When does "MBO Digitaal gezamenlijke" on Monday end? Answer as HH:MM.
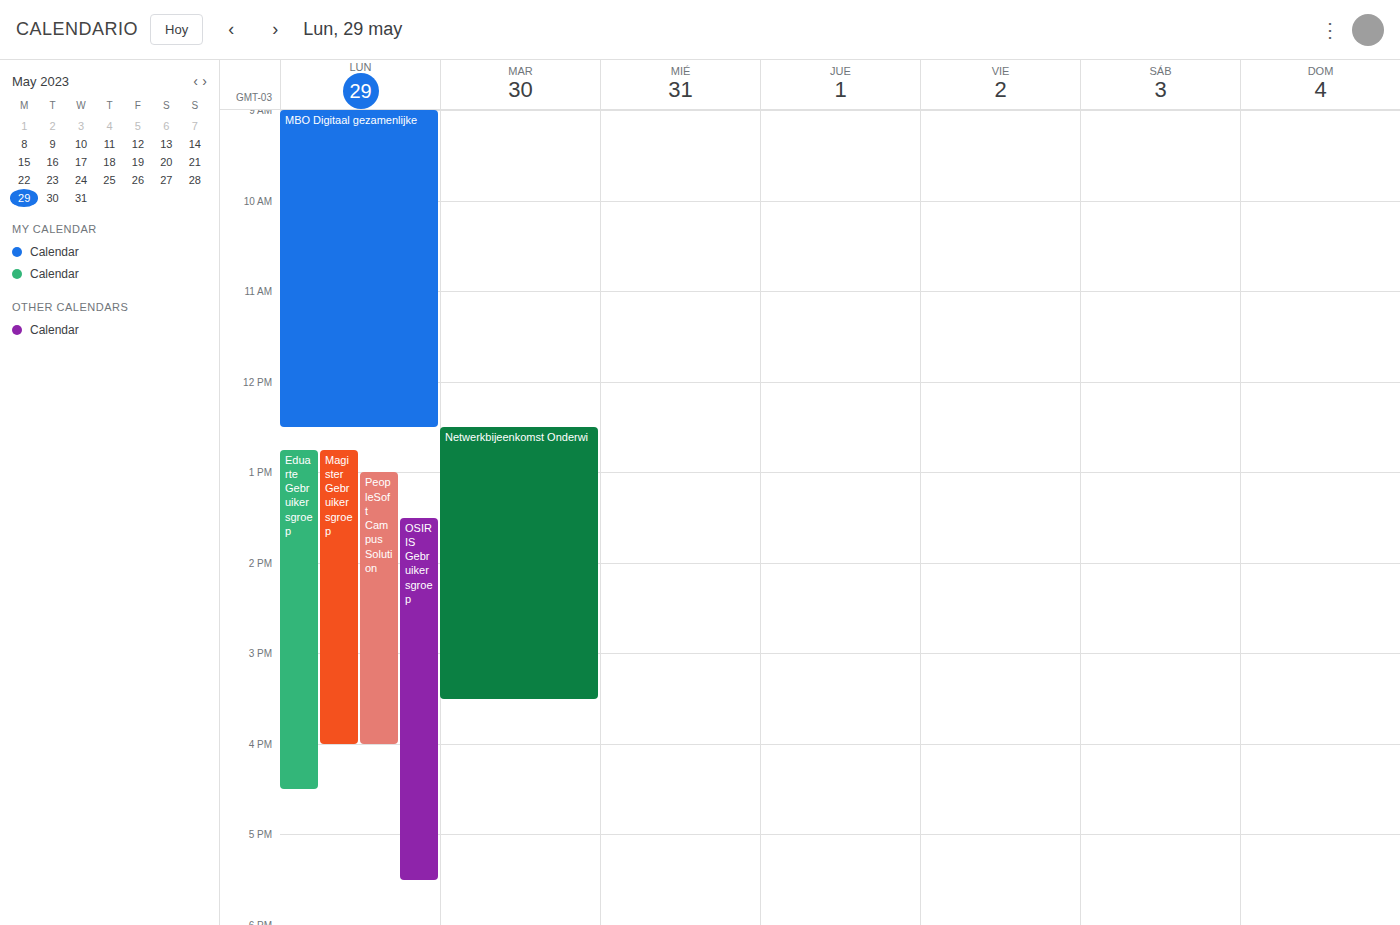
12:30